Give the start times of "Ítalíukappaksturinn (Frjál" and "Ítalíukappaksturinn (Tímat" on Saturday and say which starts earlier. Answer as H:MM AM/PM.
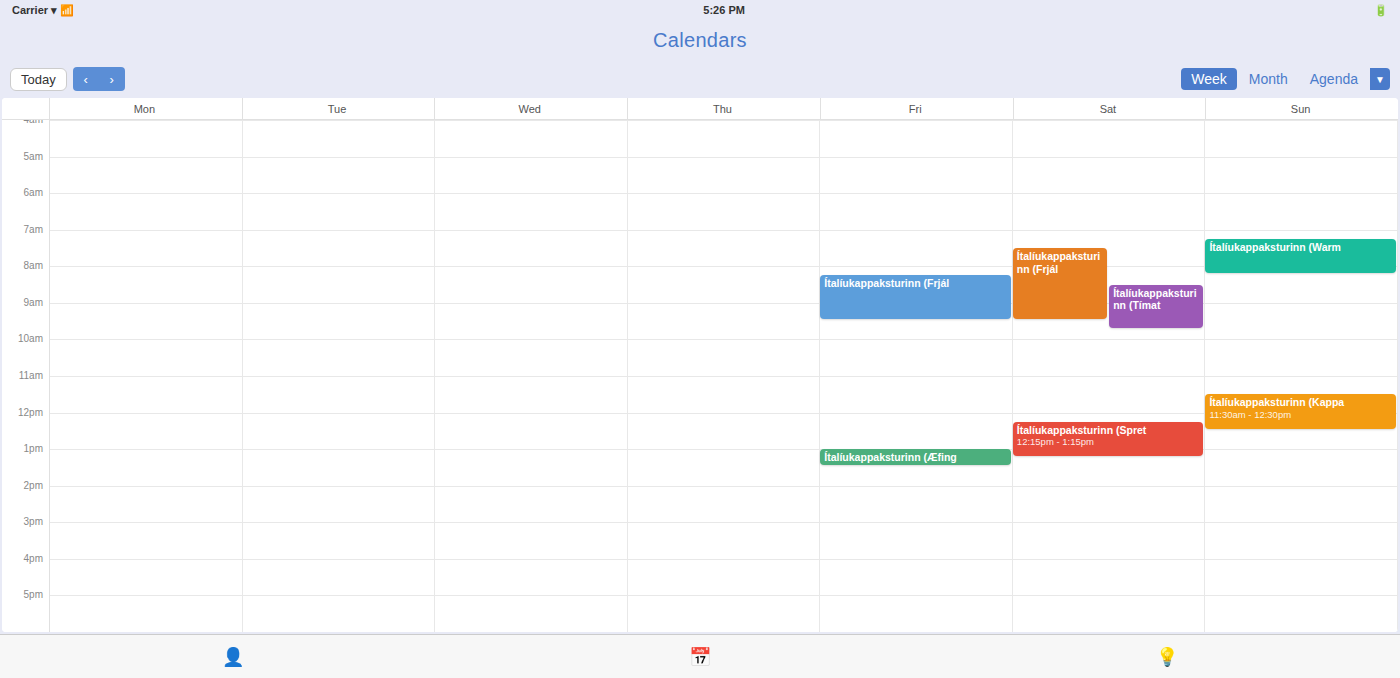
"Ítalíukappaksturinn (Frjál" 7:30 AM; "Ítalíukappaksturinn (Tímat" 8:30 AM.